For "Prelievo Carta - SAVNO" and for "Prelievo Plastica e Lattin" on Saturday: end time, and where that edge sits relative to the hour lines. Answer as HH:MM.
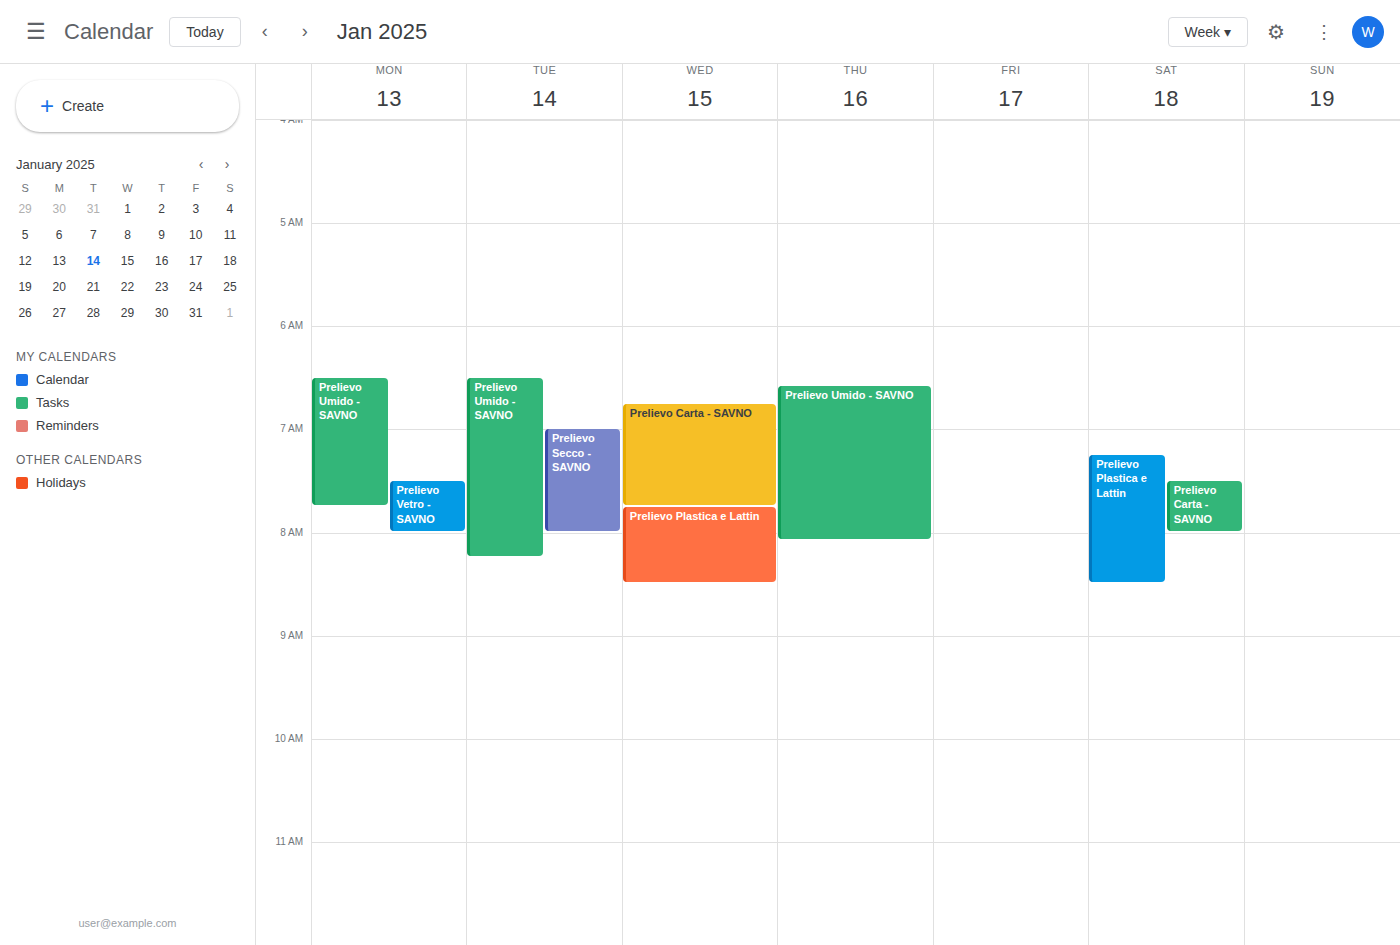
"Prelievo Carta - SAVNO": 08:00, exactly on the 08:00 line. "Prelievo Plastica e Lattin": 08:30, halfway between the 08:00 and 09:00 lines.